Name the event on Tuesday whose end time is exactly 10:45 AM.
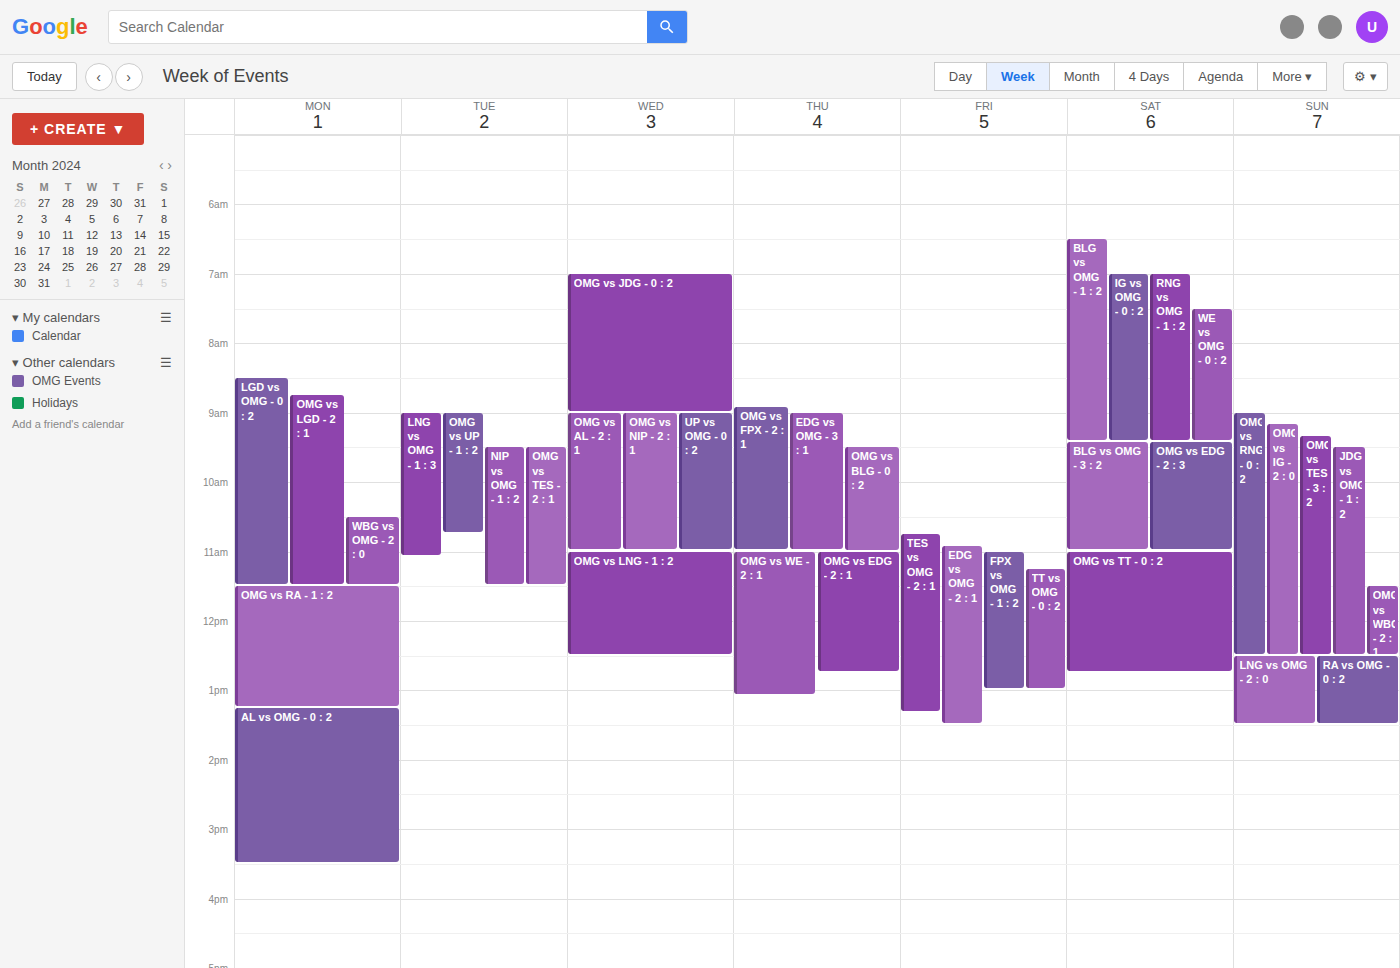
"OMG vs UP - 1 : 2"